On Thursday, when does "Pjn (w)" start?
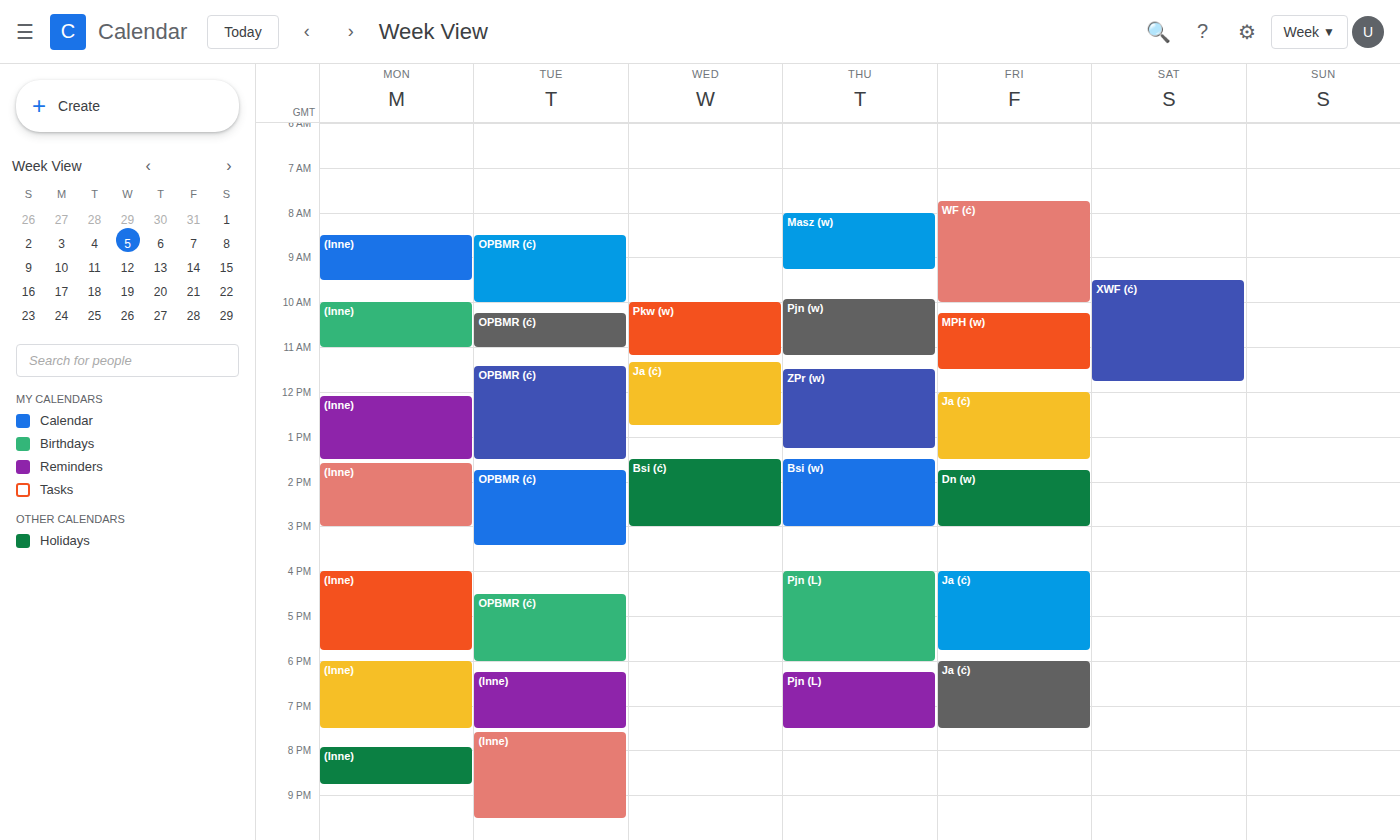
09:55